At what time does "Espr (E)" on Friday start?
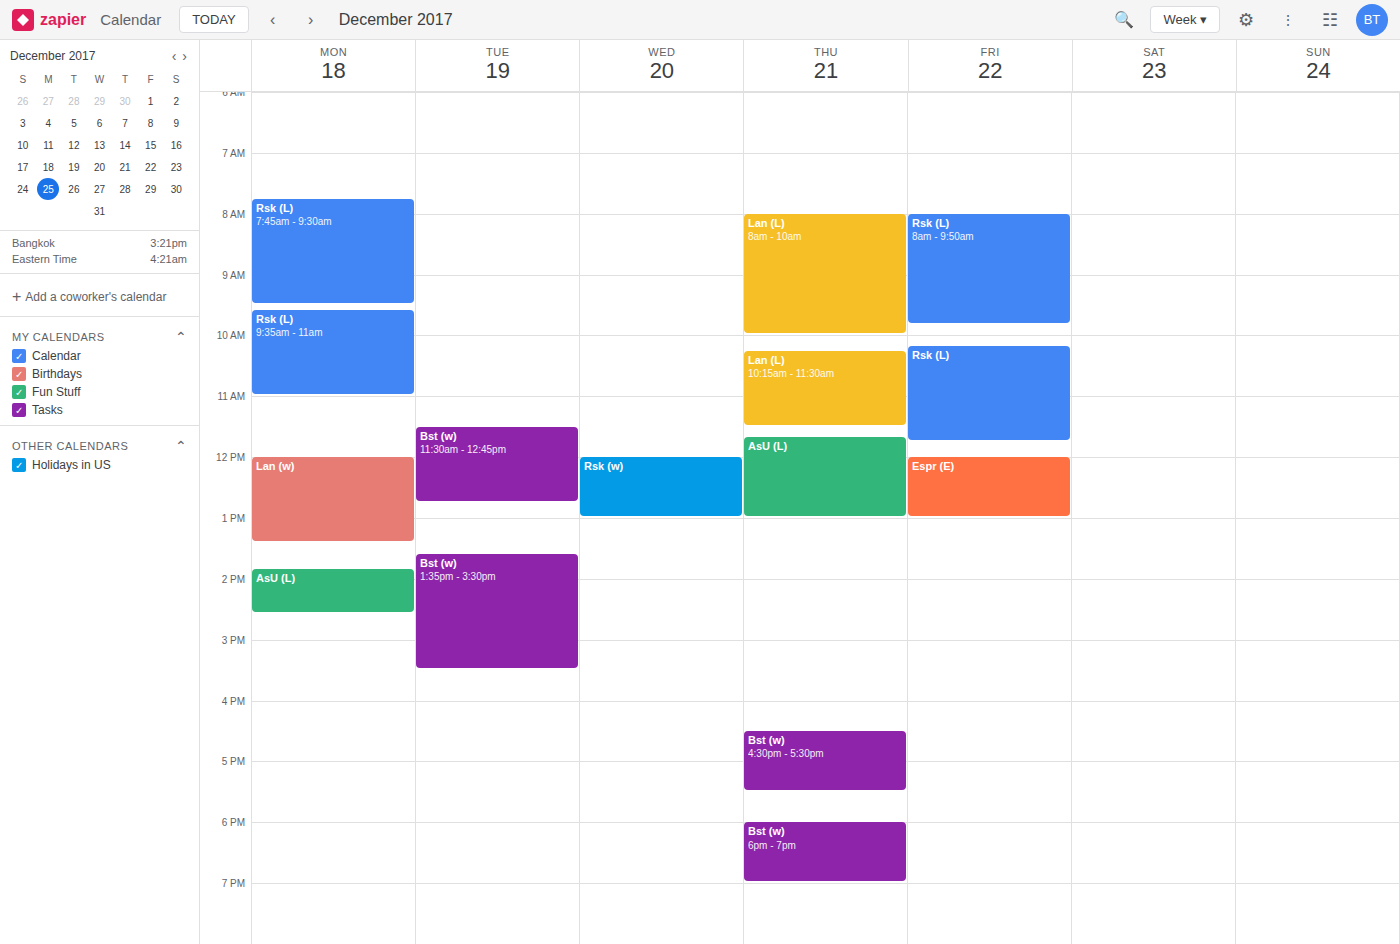
12:00 PM